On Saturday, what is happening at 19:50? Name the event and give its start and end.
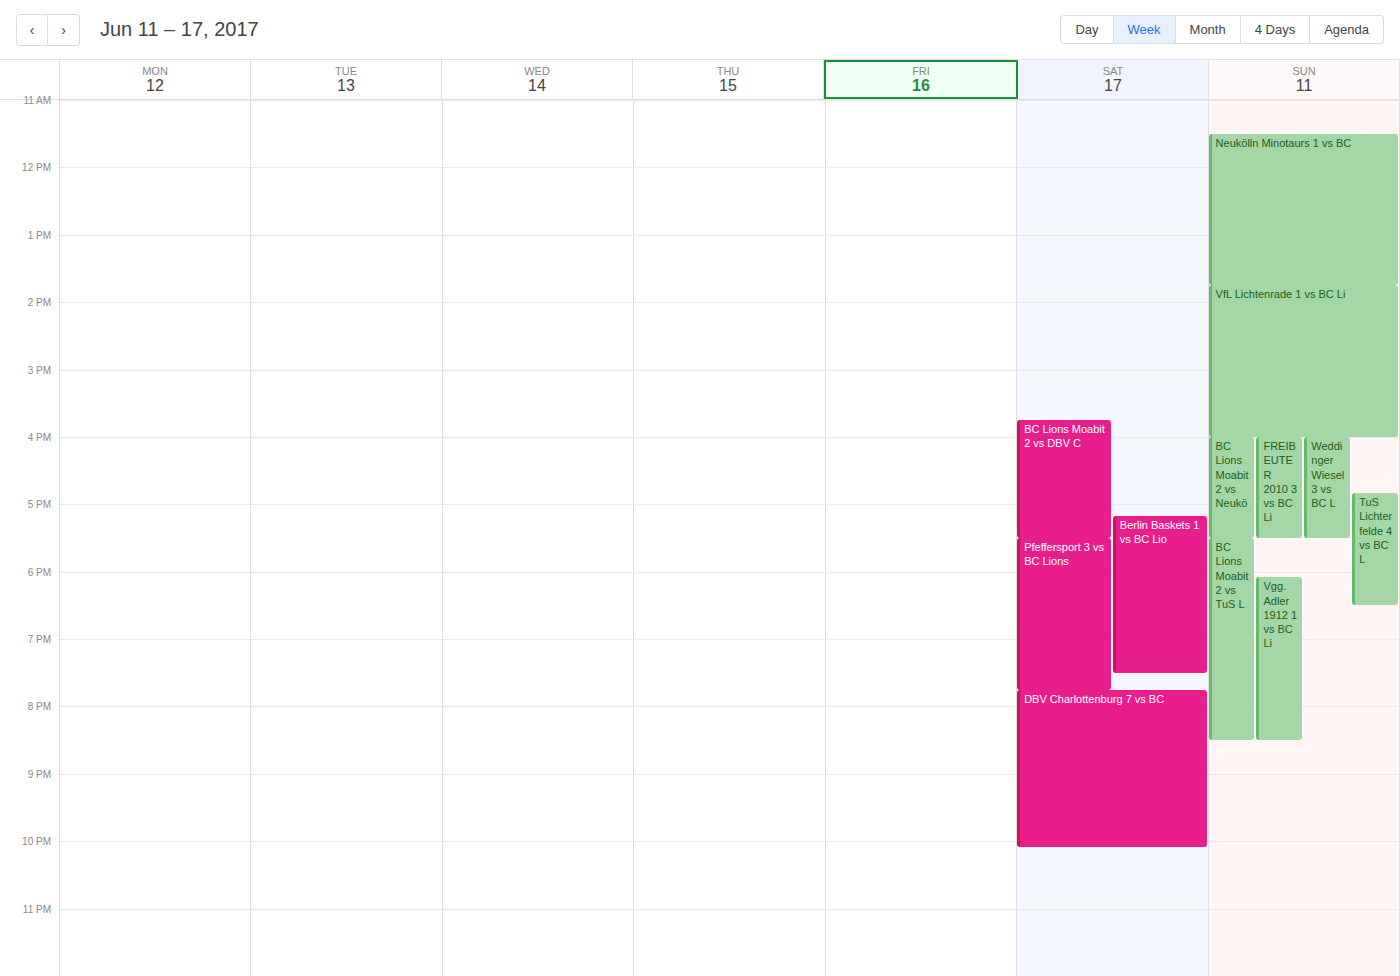
"DBV Charlottenburg 7 vs BC", 19:45 to 22:05